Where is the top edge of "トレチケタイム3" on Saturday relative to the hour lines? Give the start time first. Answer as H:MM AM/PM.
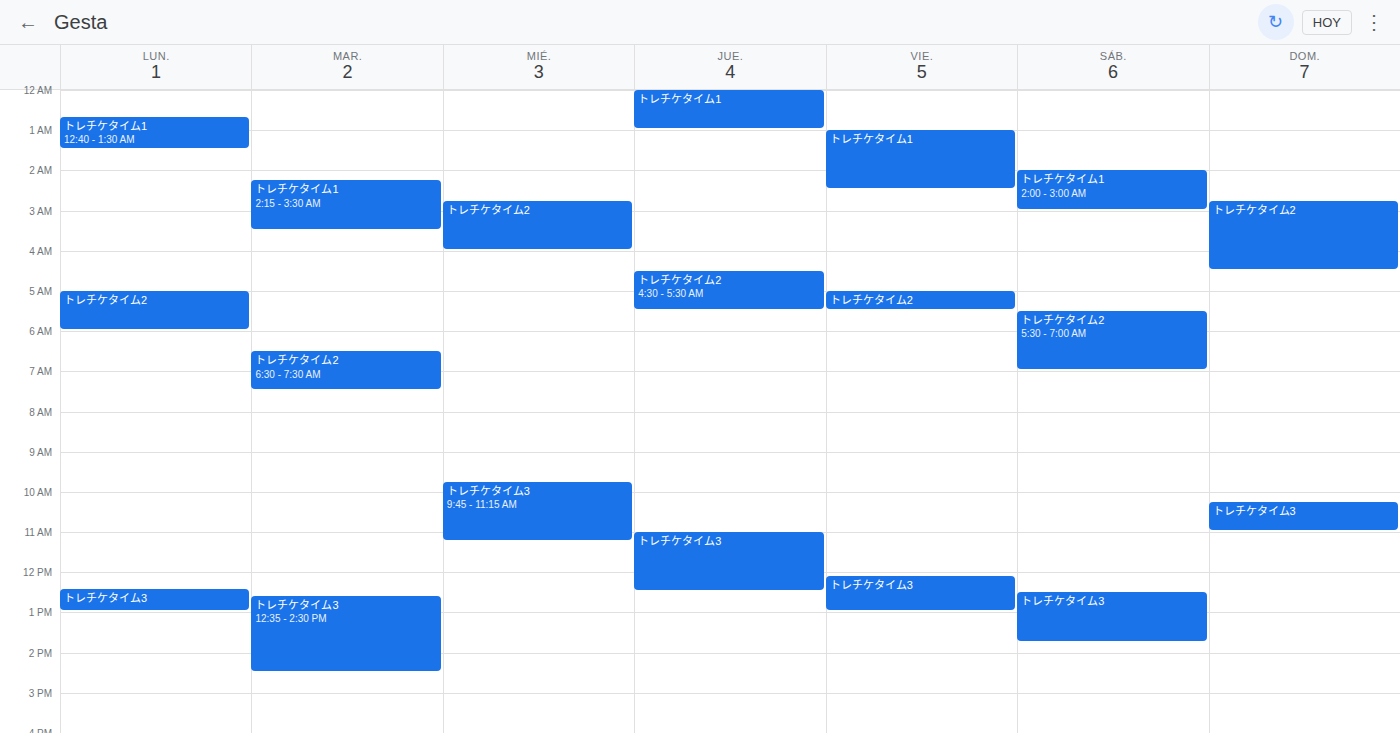
12:30 PM -- halfway between the 12 PM and 1 PM lines.